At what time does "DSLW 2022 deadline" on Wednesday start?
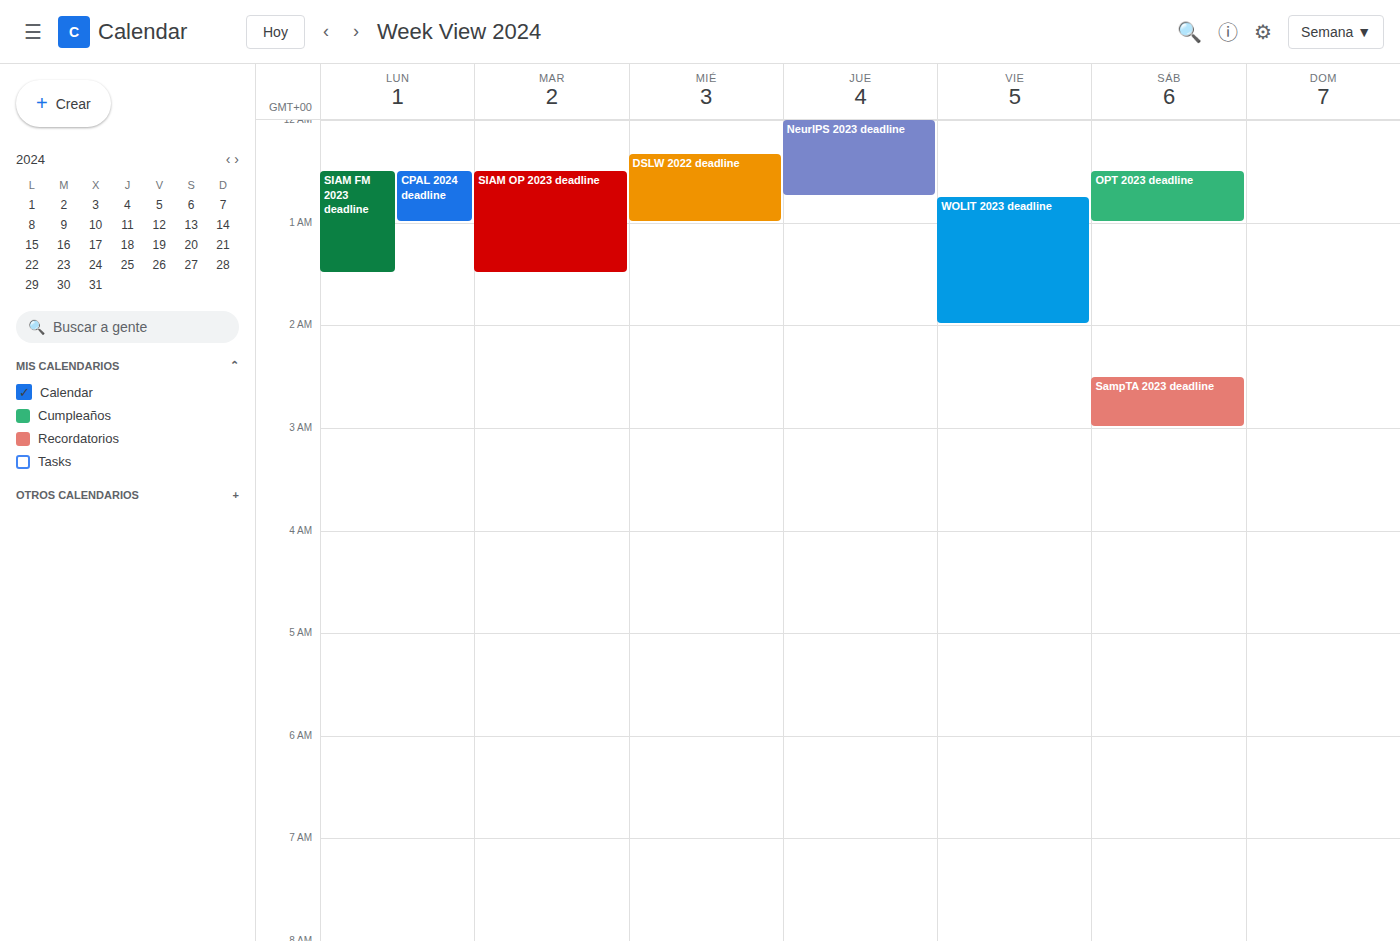
12:20 AM